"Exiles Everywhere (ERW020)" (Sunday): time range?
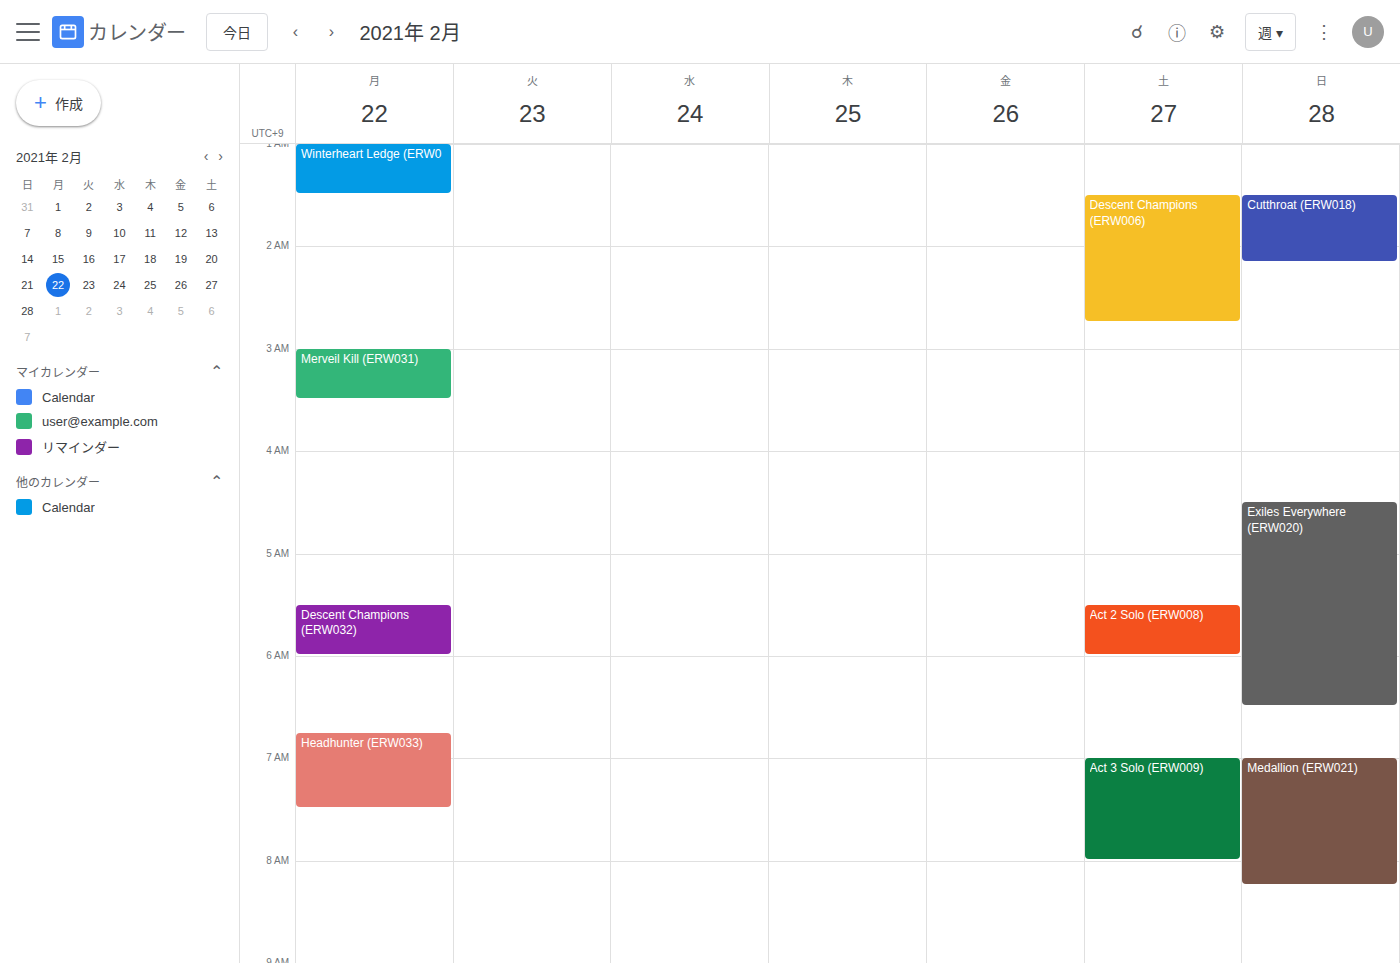
4:30 AM to 6:30 AM